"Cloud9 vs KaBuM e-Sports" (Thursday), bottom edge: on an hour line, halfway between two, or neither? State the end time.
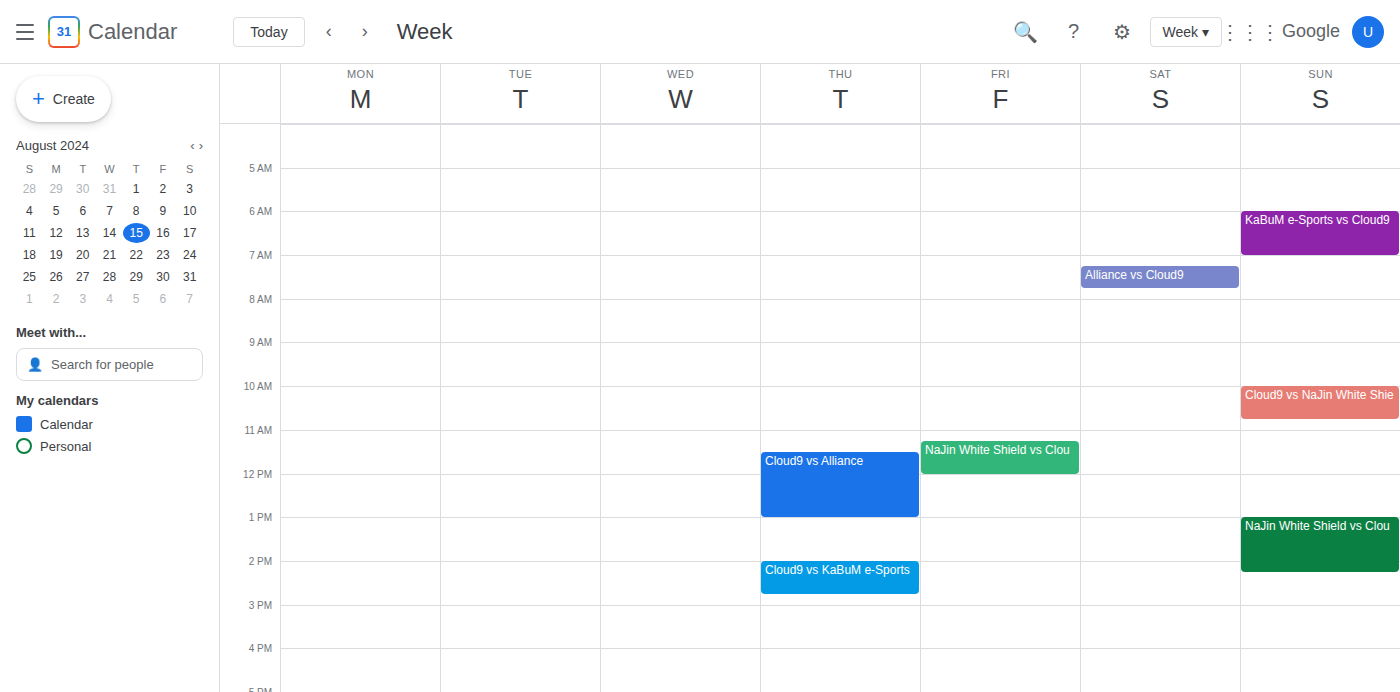
2:45 PM -- neither: three quarters of the way from the 2 PM line to the 3 PM line.